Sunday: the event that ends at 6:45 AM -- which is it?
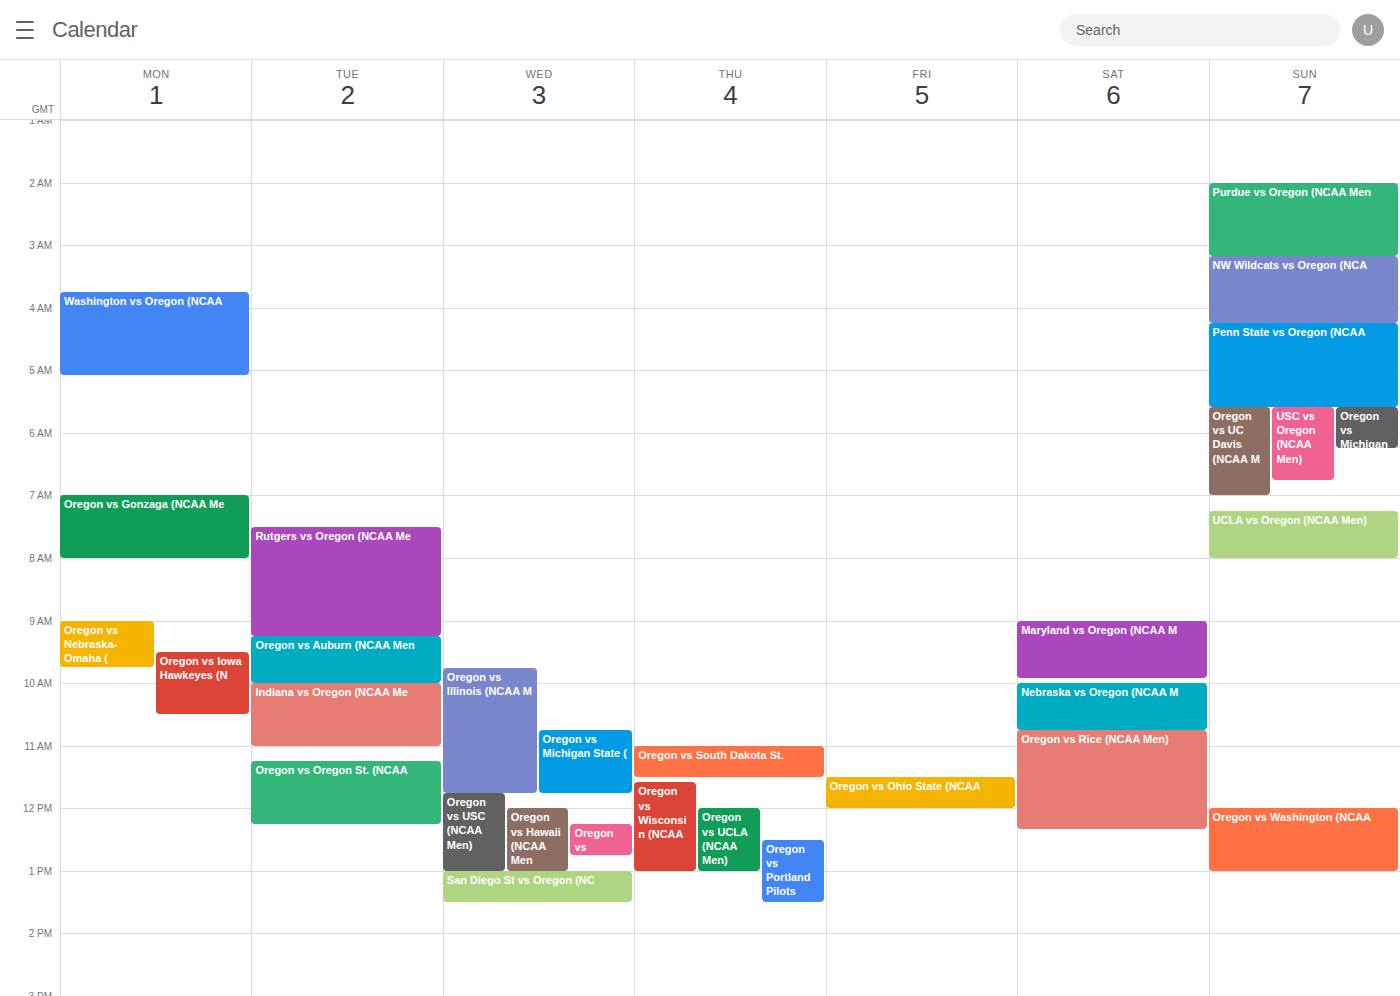
"USC vs Oregon (NCAA Men)"